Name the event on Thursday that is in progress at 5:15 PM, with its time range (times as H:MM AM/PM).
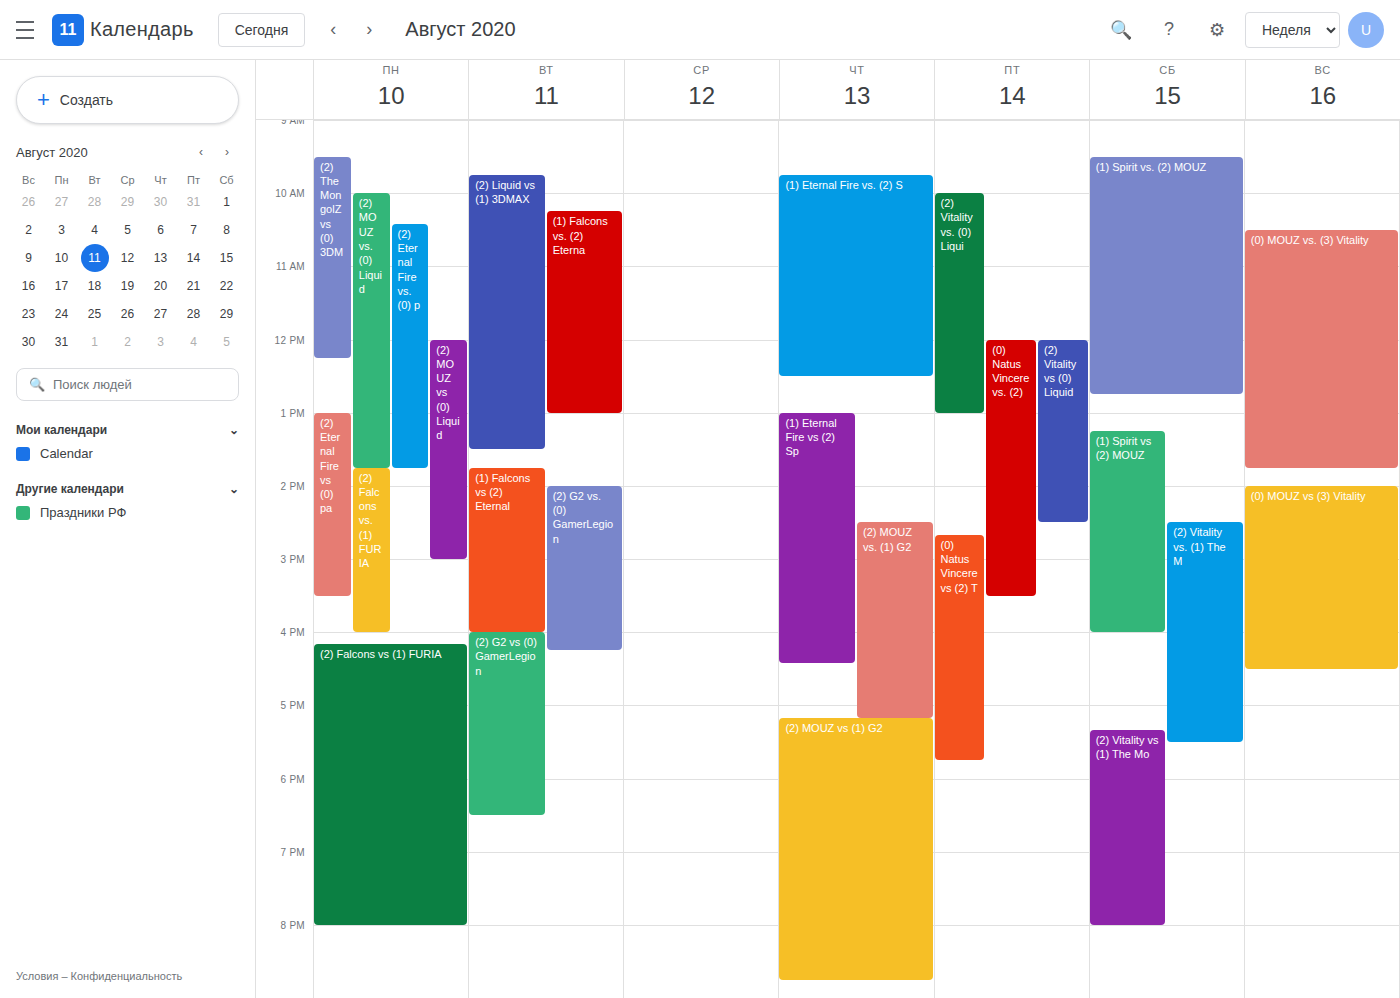
"(2) MOUZ vs (1) G2", 5:10 PM to 8:45 PM